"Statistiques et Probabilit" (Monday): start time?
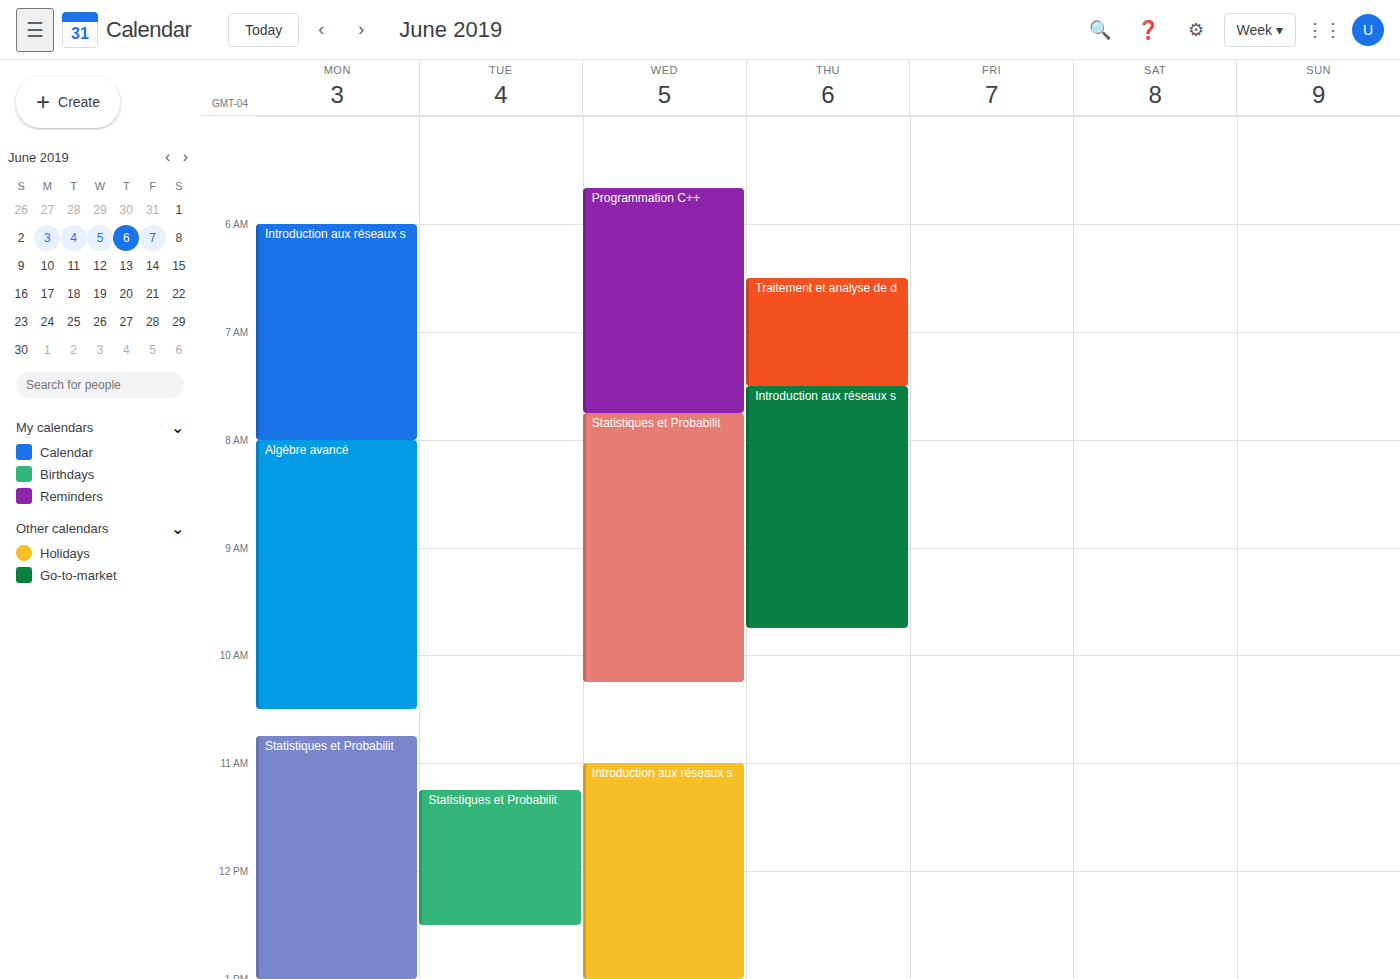
10:45 AM